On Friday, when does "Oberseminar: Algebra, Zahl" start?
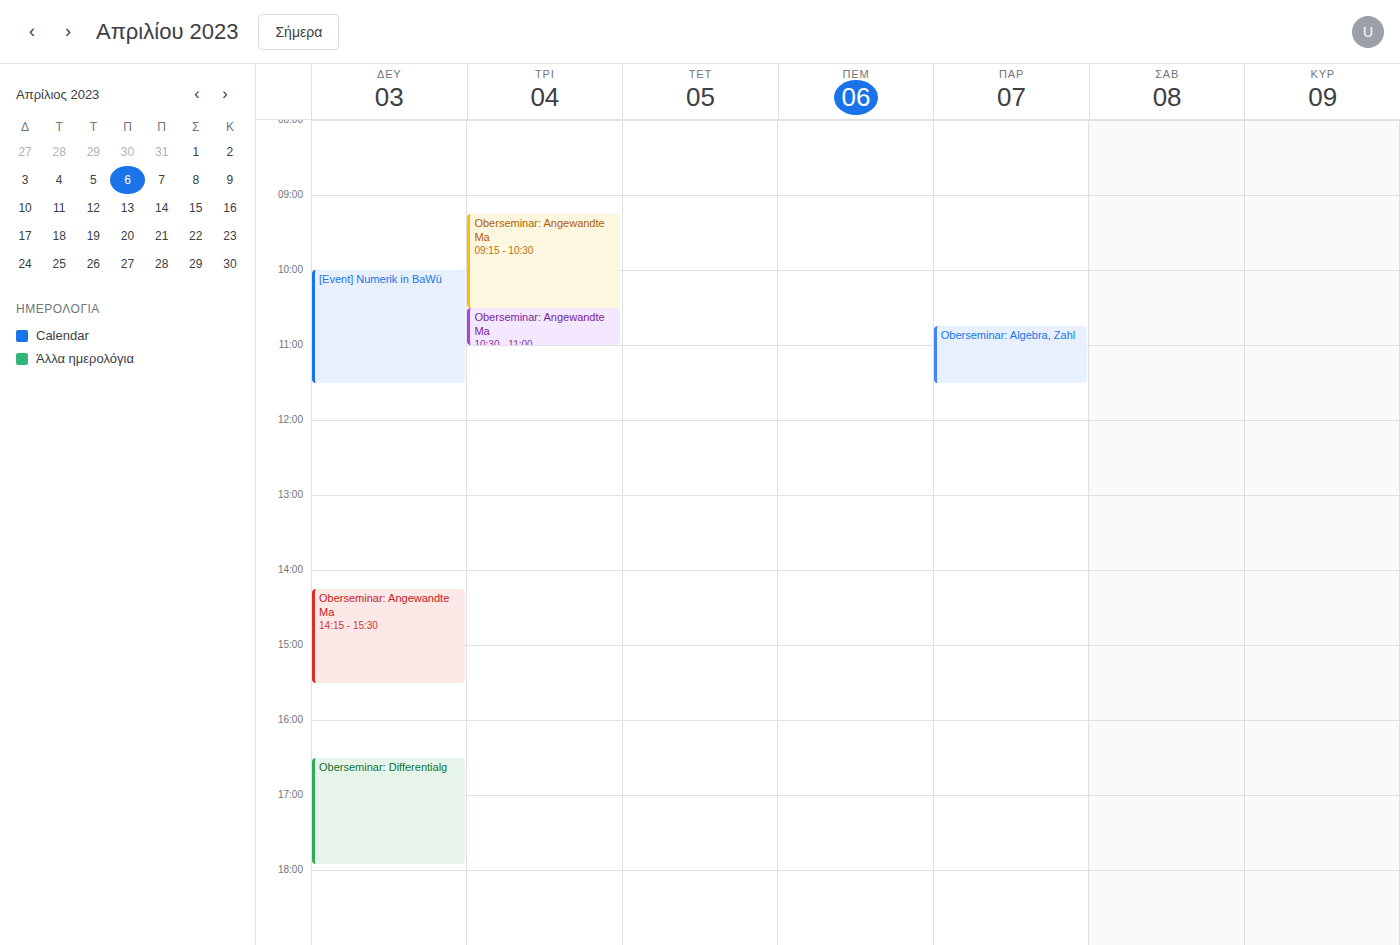
10:45 AM